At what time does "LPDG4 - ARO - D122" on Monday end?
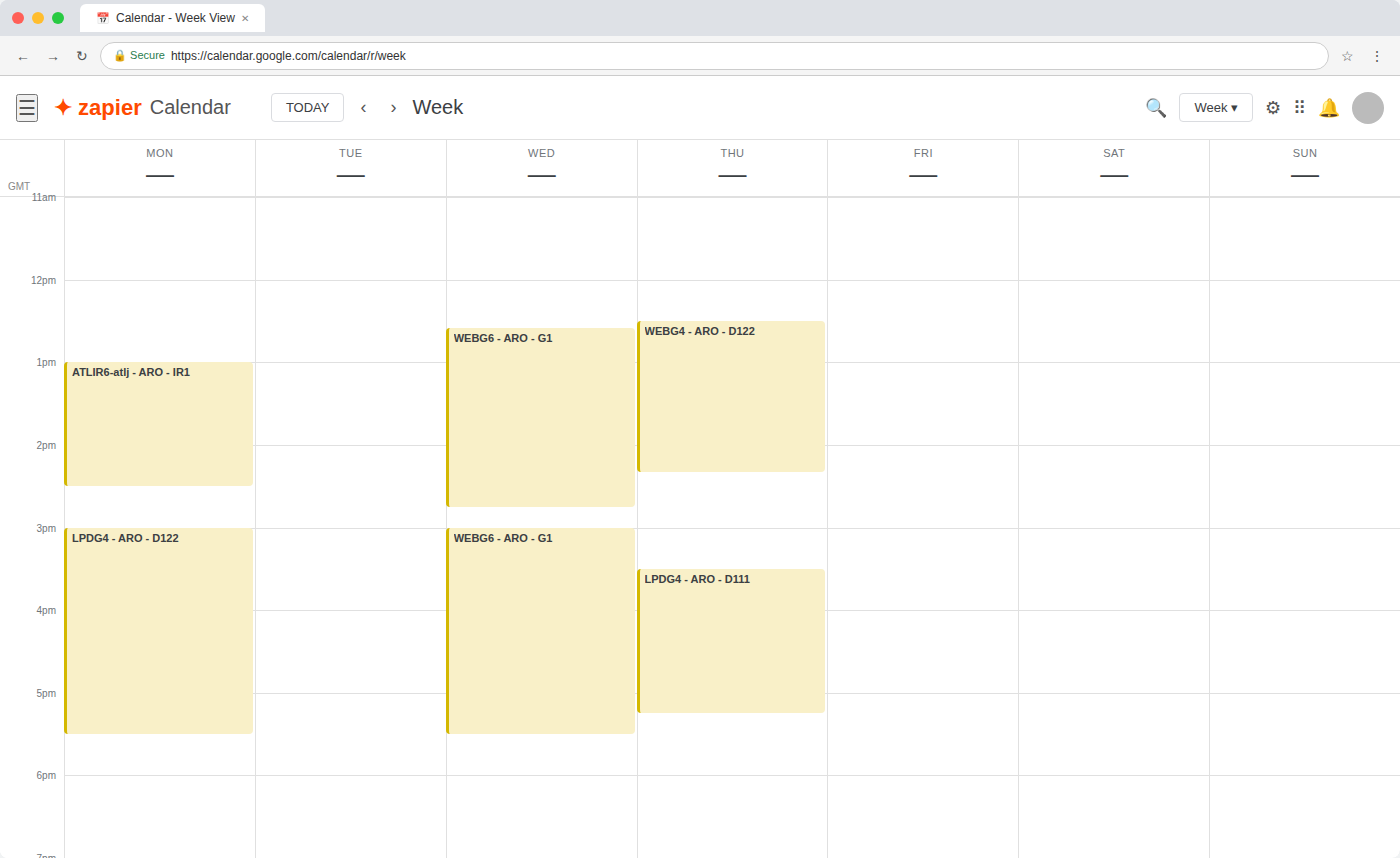
5:30 PM